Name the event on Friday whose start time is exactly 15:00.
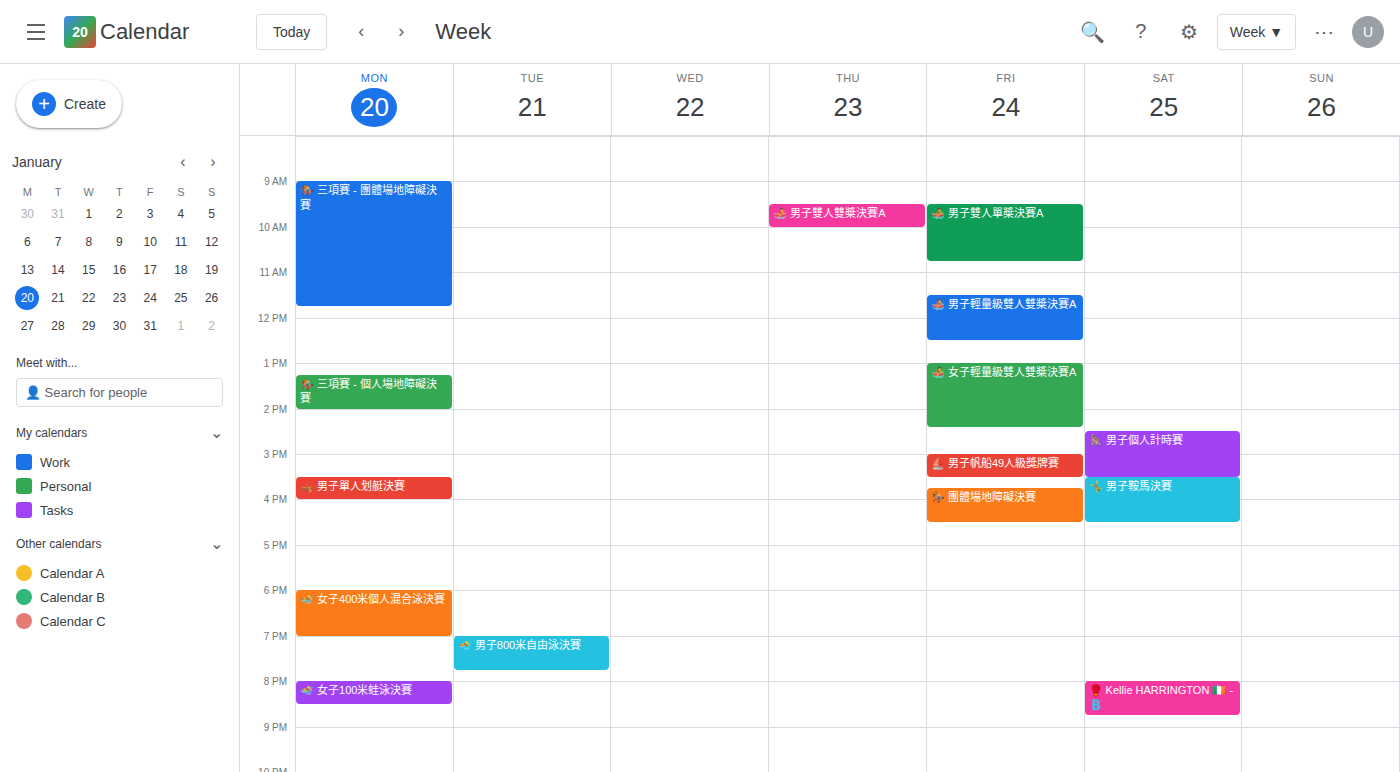
"⛵ 男子帆船49人級獎牌賽"